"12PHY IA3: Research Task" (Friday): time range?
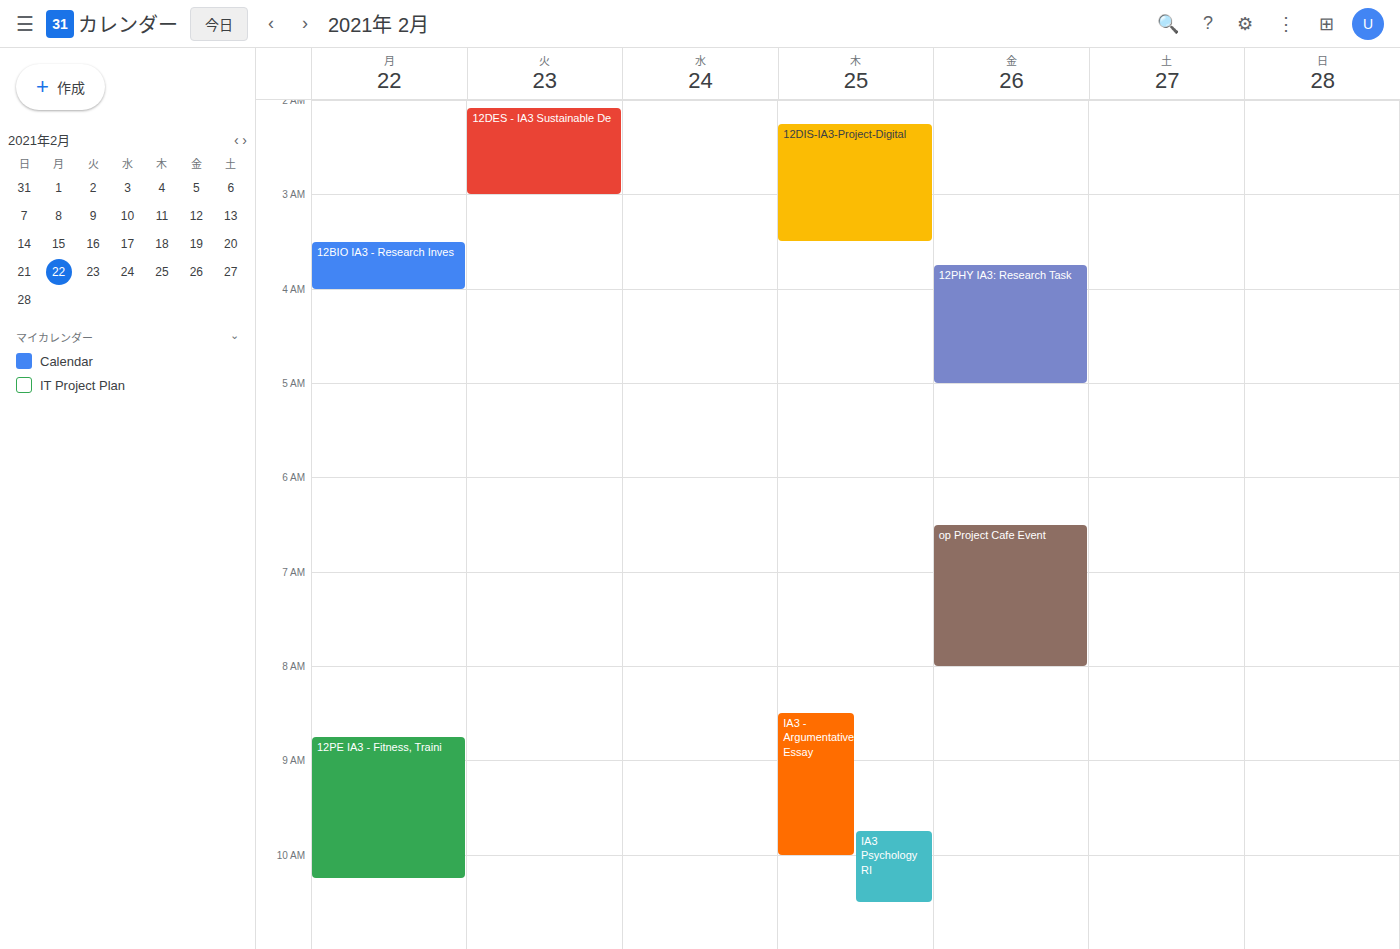
3:45 AM to 5:00 AM